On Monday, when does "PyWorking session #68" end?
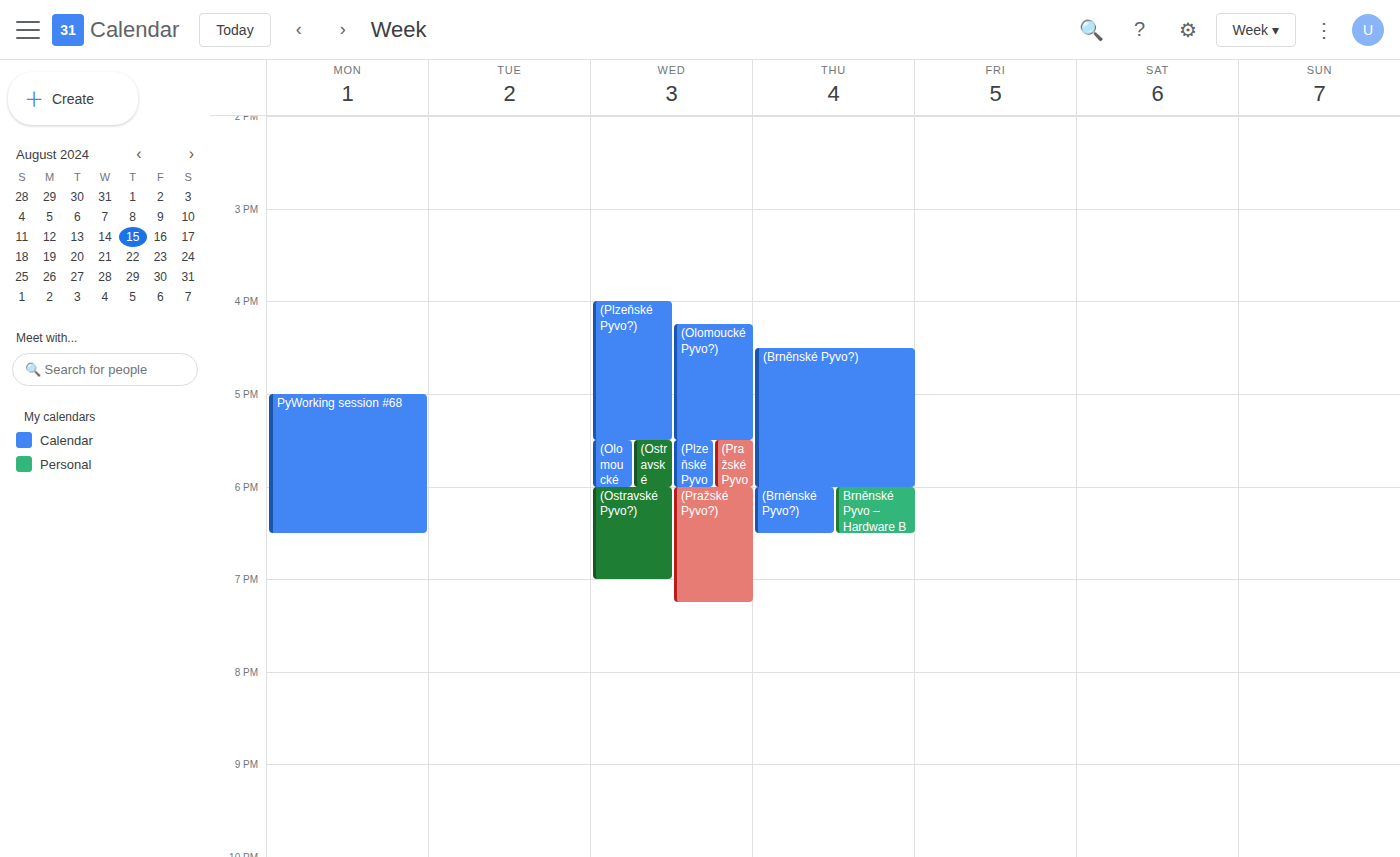
6:30 PM